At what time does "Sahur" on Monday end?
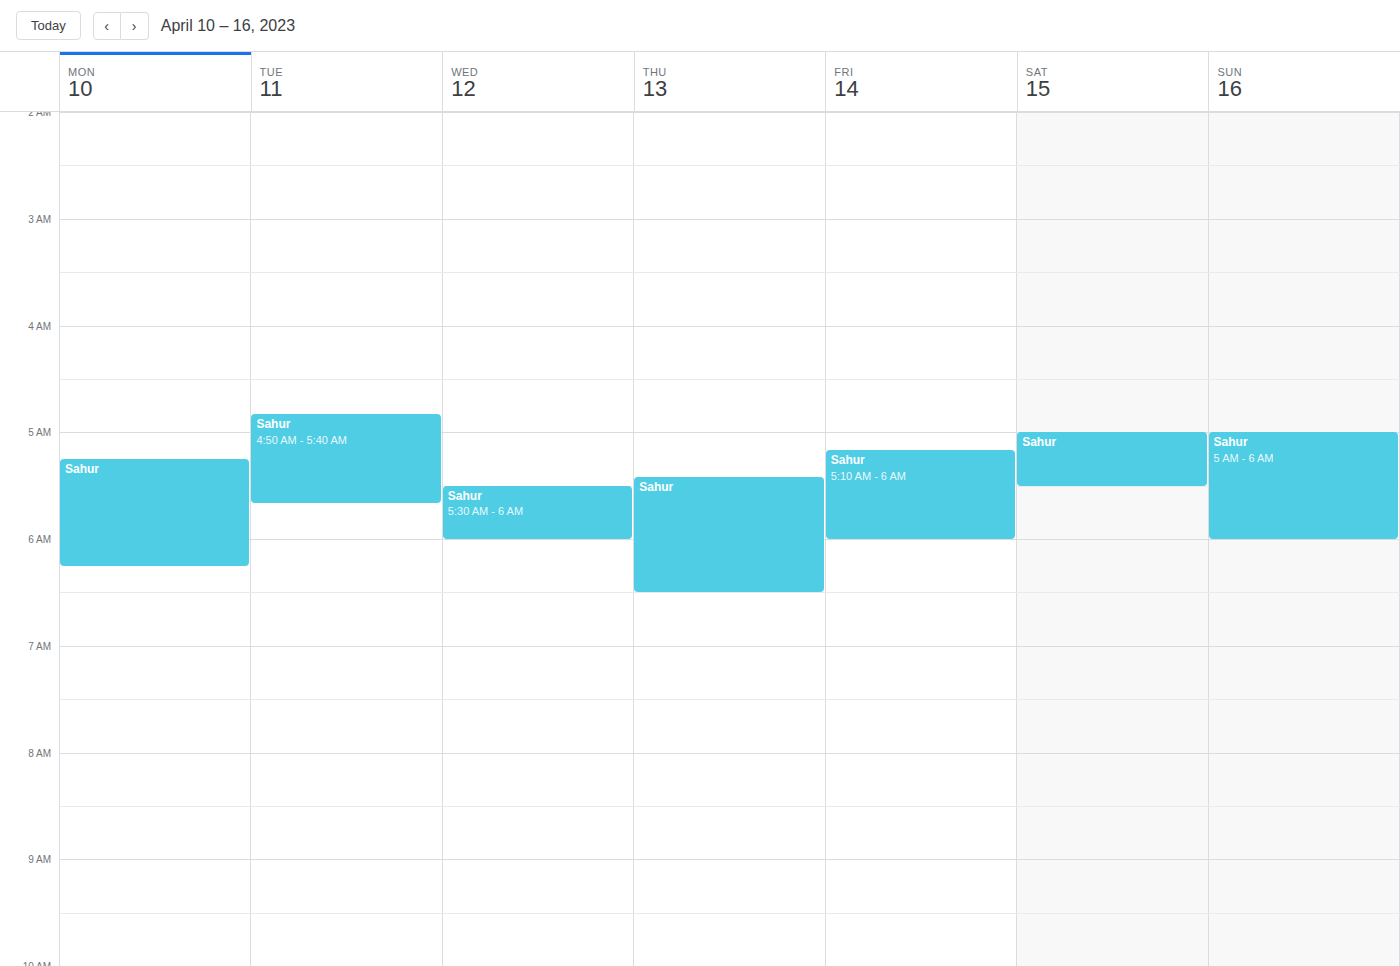
6:15 AM